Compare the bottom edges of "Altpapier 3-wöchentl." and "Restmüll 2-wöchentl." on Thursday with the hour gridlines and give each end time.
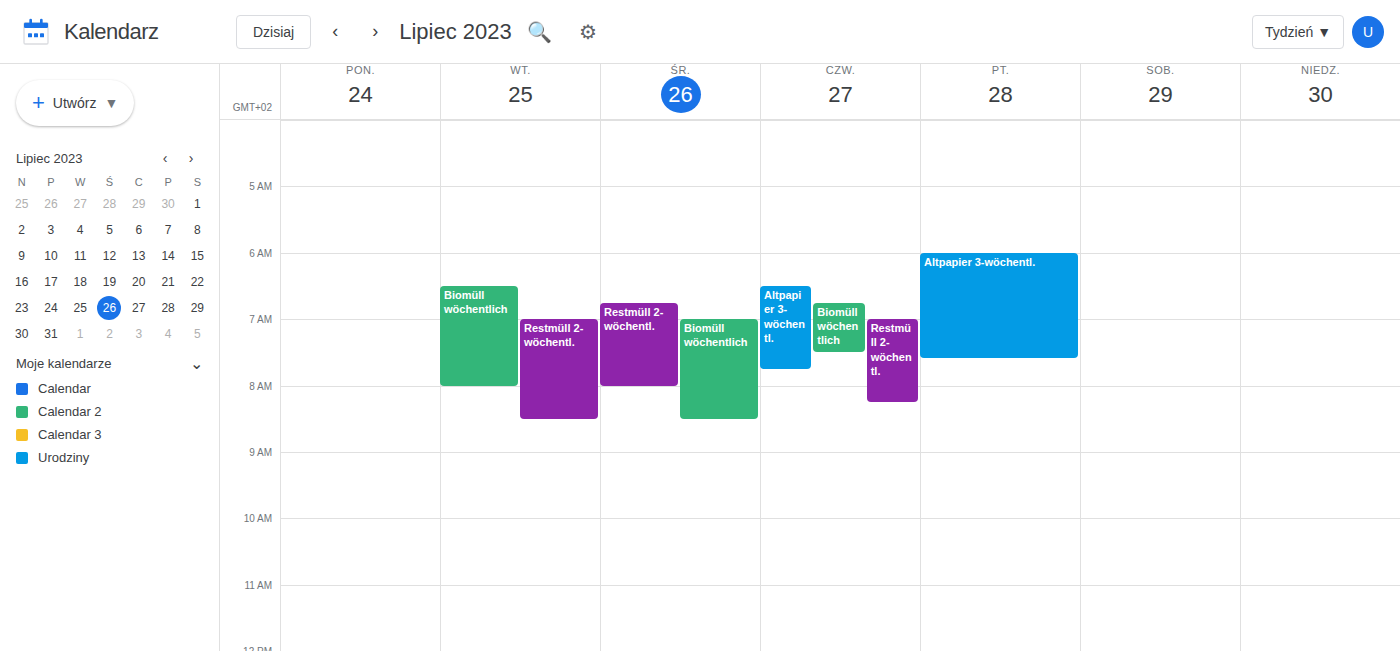
"Altpapier 3-wöchentl.": 7:45 AM, neither: three quarters of the way from the 7 AM line to the 8 AM line. "Restmüll 2-wöchentl.": 8:15 AM, neither: a quarter of the way from the 8 AM line to the 9 AM line.